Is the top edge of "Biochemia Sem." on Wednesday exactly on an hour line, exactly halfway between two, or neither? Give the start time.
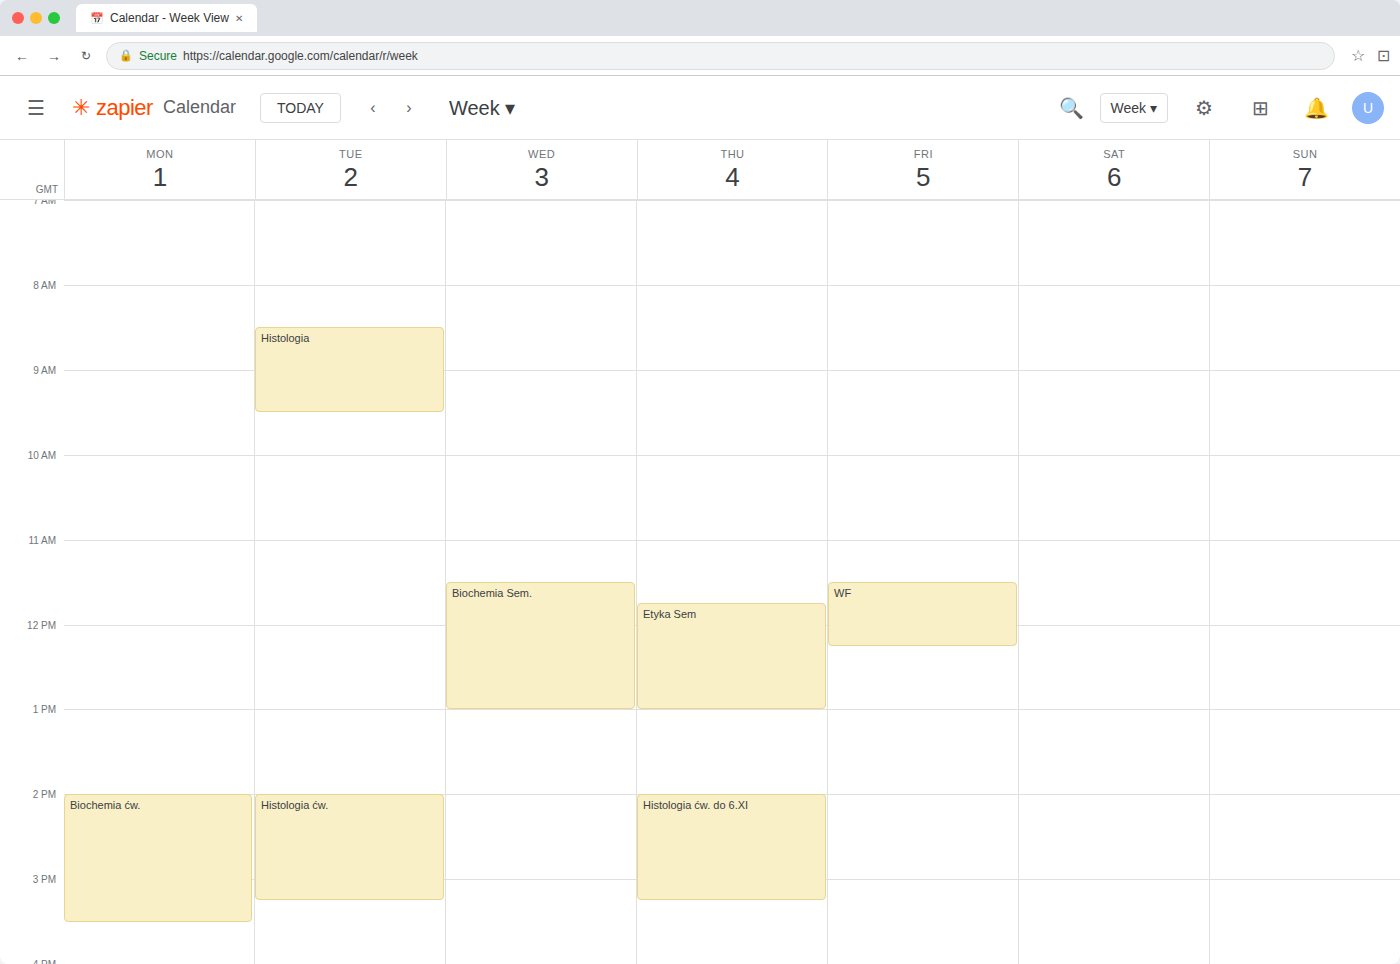
11:30 -- halfway between the 11:00 and 12:00 lines.